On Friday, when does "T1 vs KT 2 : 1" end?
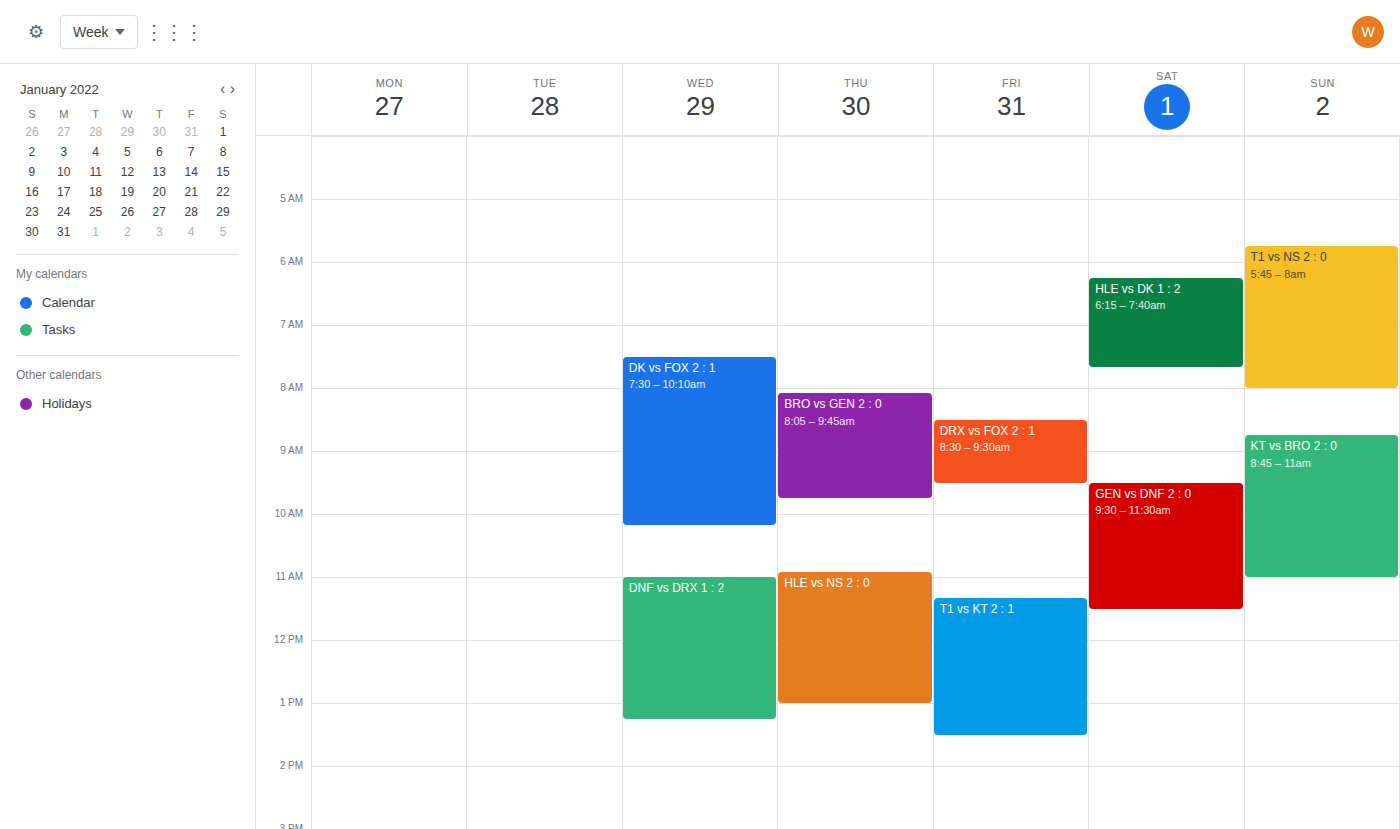
1:30 PM